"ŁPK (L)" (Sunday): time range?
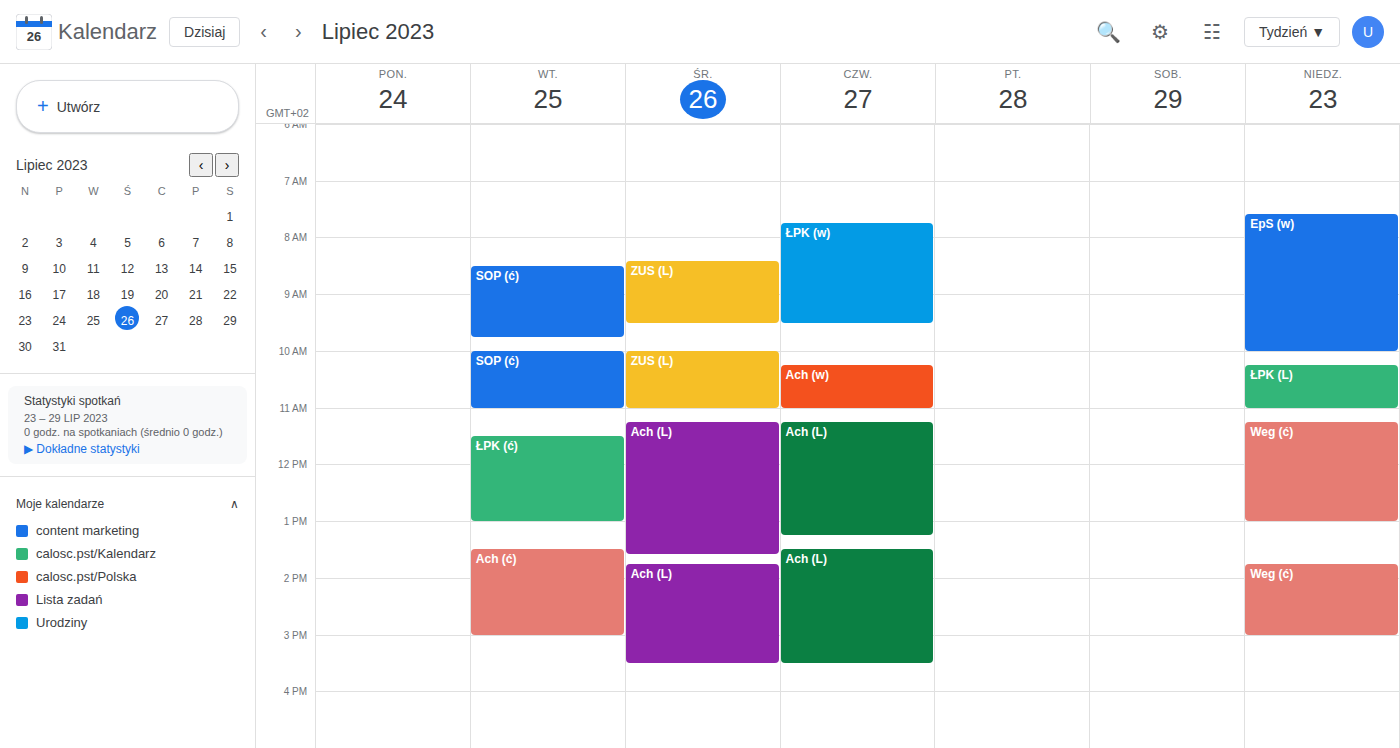
10:15 AM to 11:00 AM